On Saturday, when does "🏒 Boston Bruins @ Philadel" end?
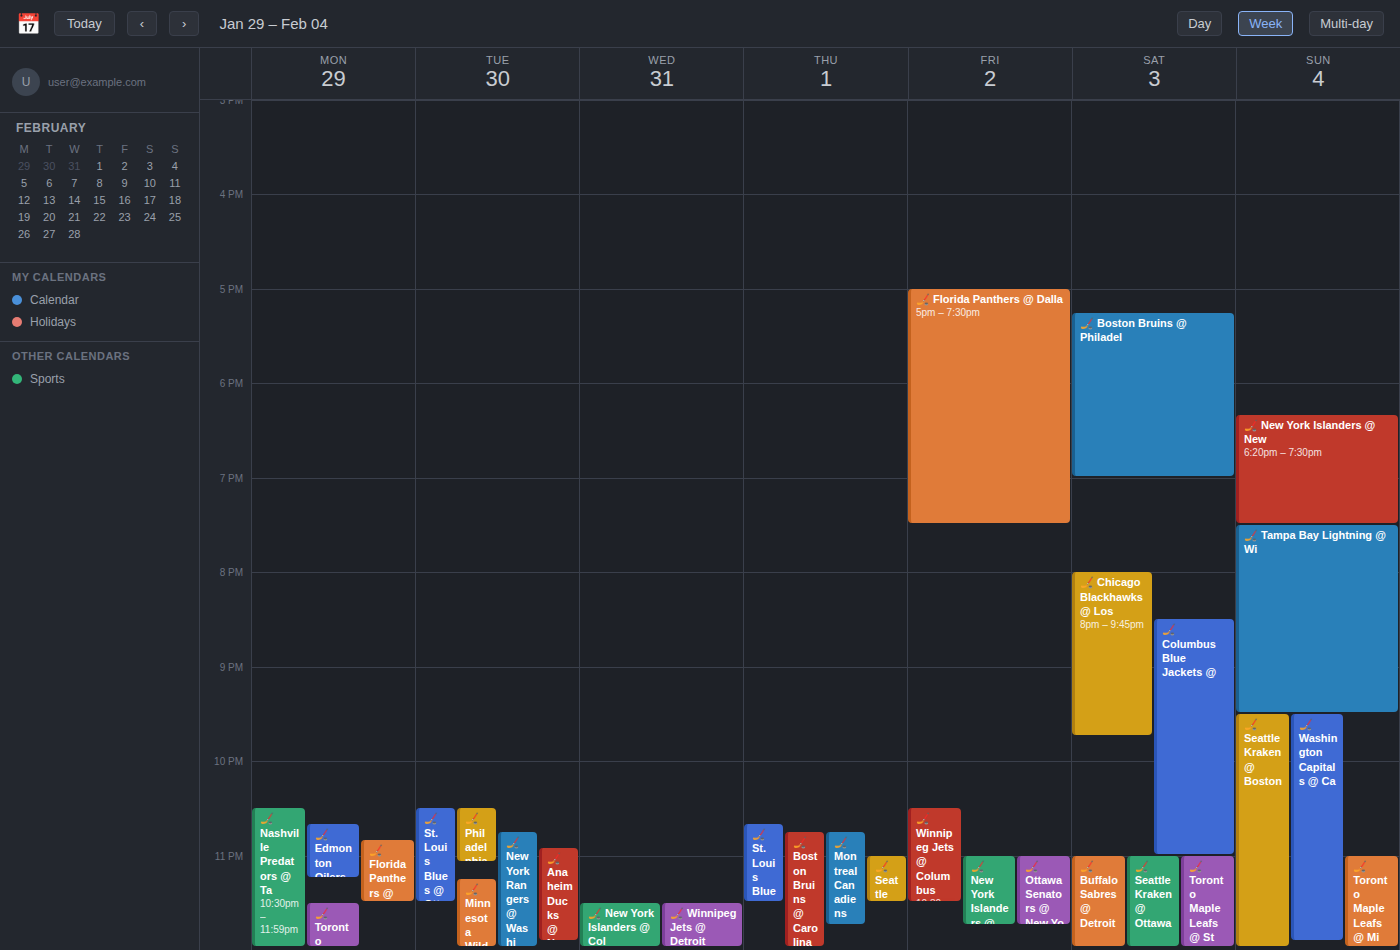
7:00 PM